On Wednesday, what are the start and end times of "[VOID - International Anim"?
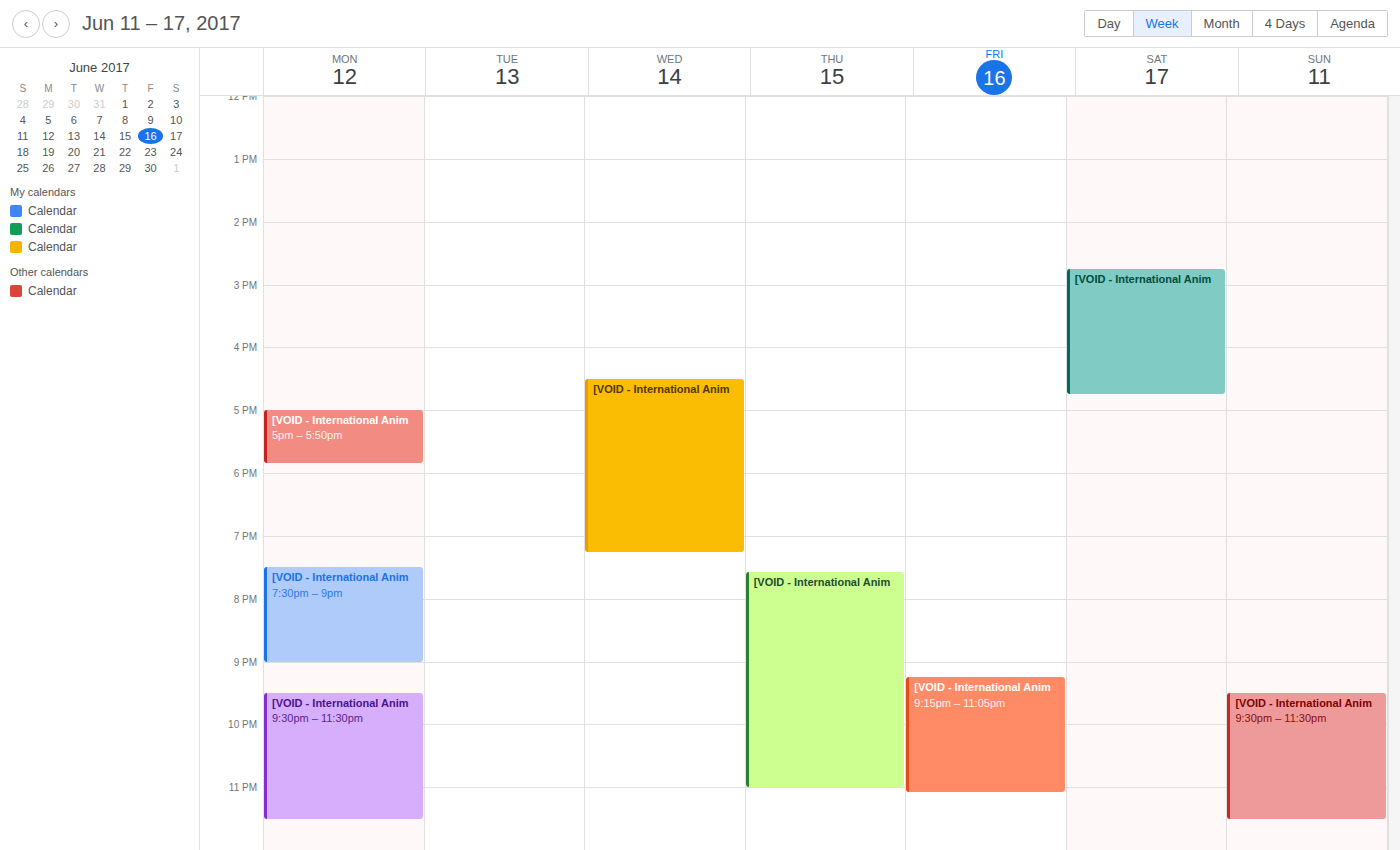
4:30 PM to 7:15 PM